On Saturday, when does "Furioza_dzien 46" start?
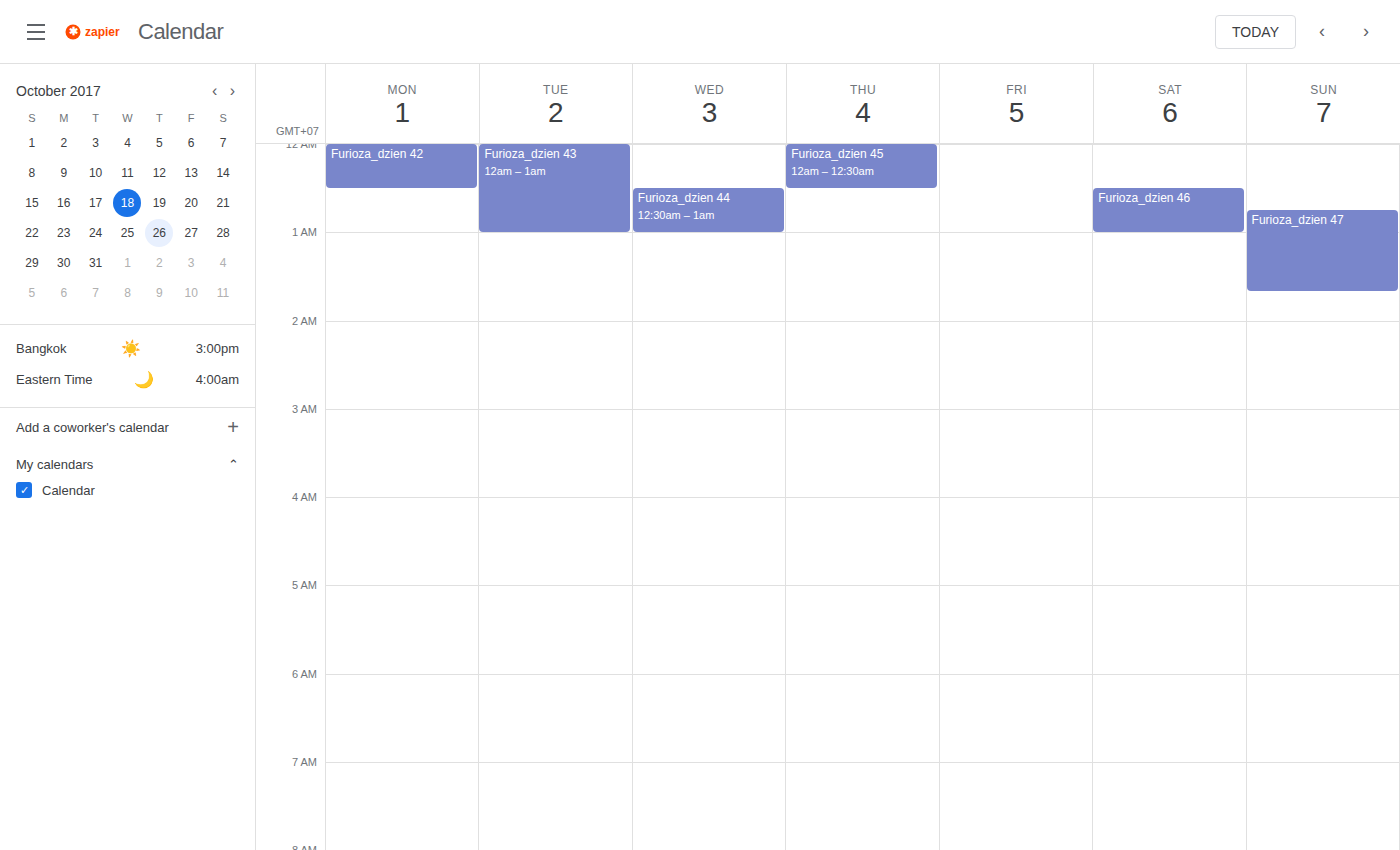
12:30 AM